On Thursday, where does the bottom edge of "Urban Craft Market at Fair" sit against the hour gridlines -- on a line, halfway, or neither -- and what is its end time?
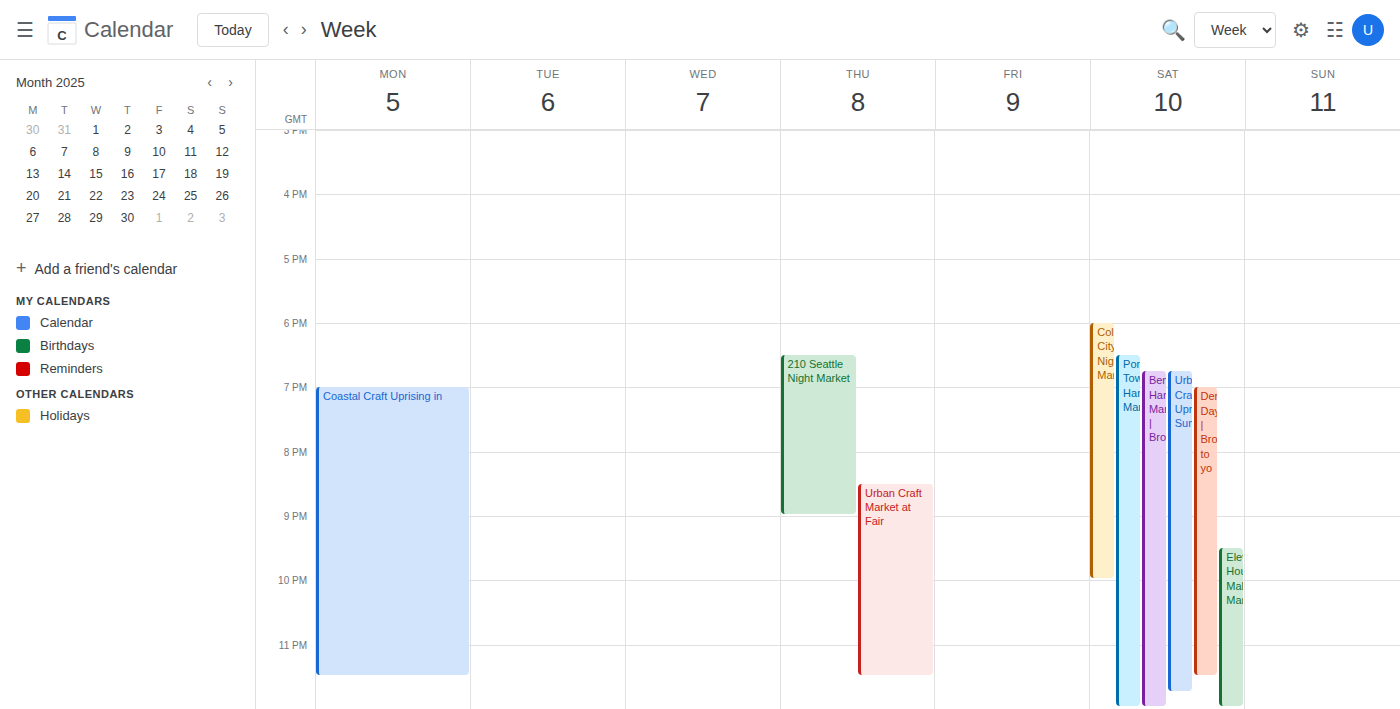
11:30 PM -- halfway between the 11 PM and 12 AM lines.